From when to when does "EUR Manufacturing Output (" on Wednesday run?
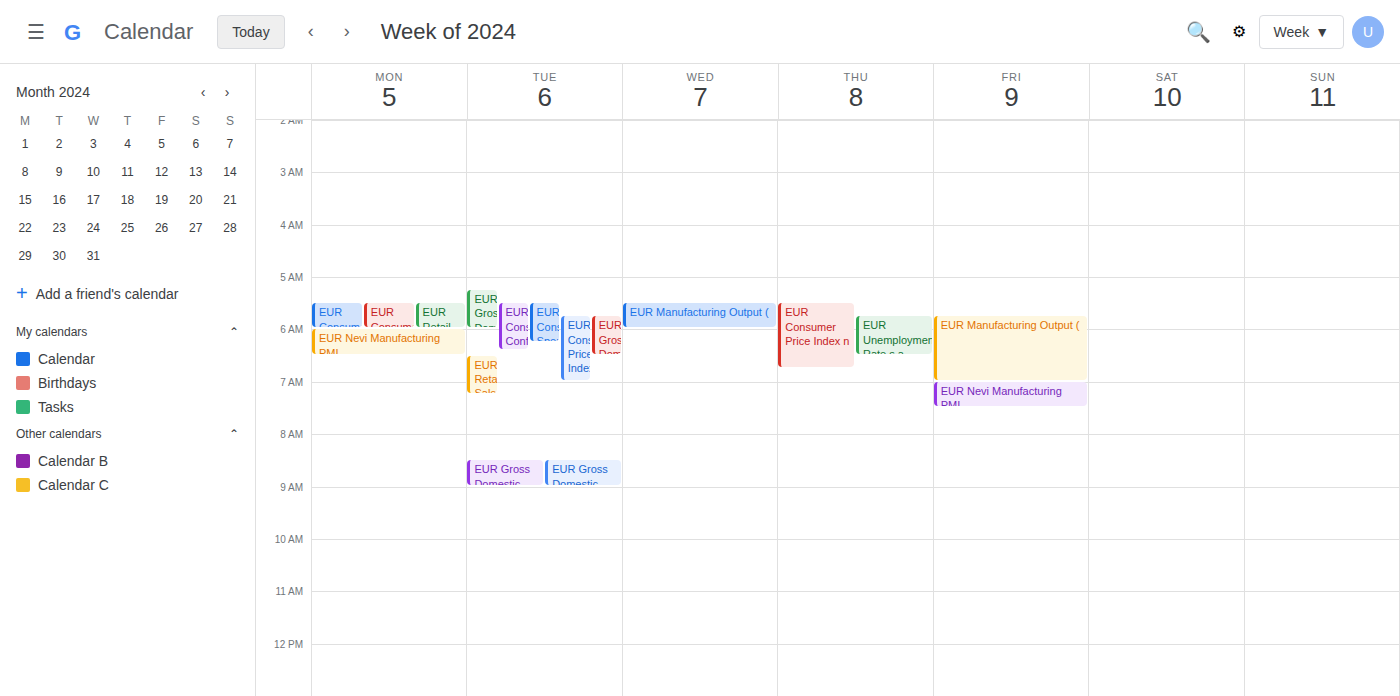
5:30 AM to 6:00 AM